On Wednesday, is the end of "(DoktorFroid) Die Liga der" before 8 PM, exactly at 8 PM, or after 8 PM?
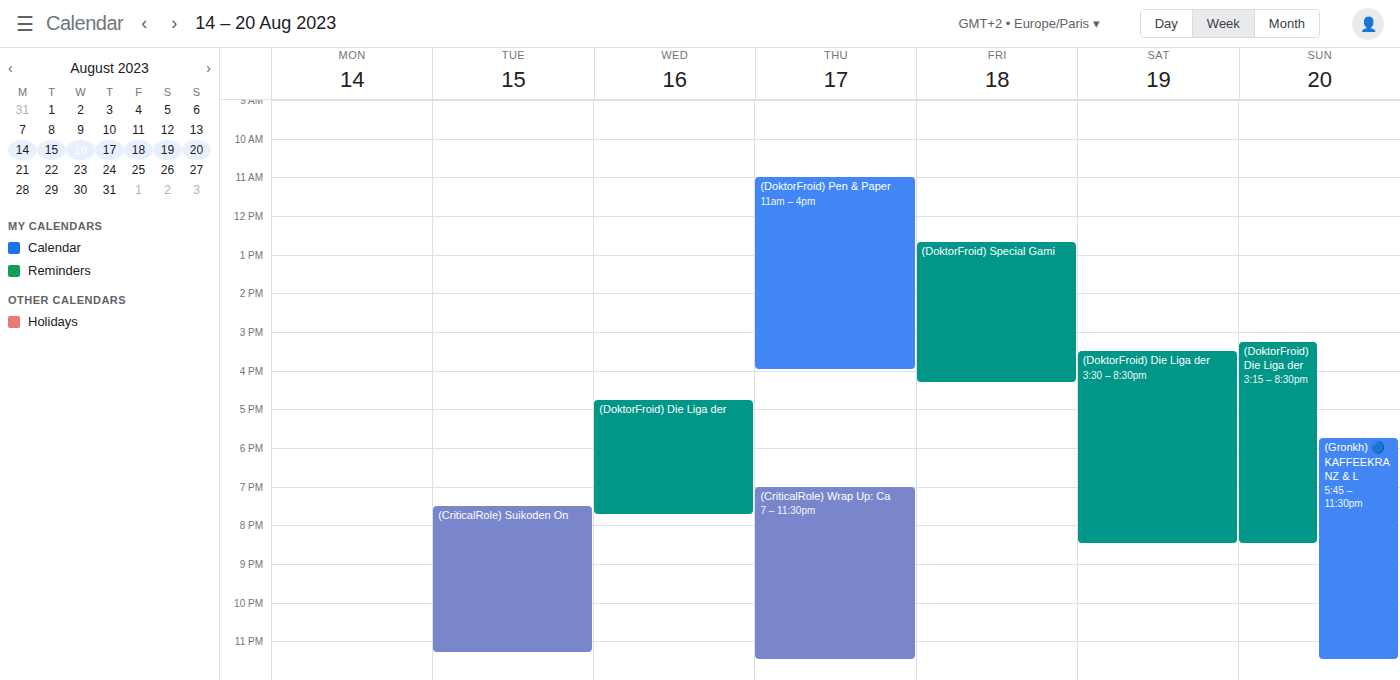
7:45 PM -- before 8 PM, 15 minutes above the 8 PM line.